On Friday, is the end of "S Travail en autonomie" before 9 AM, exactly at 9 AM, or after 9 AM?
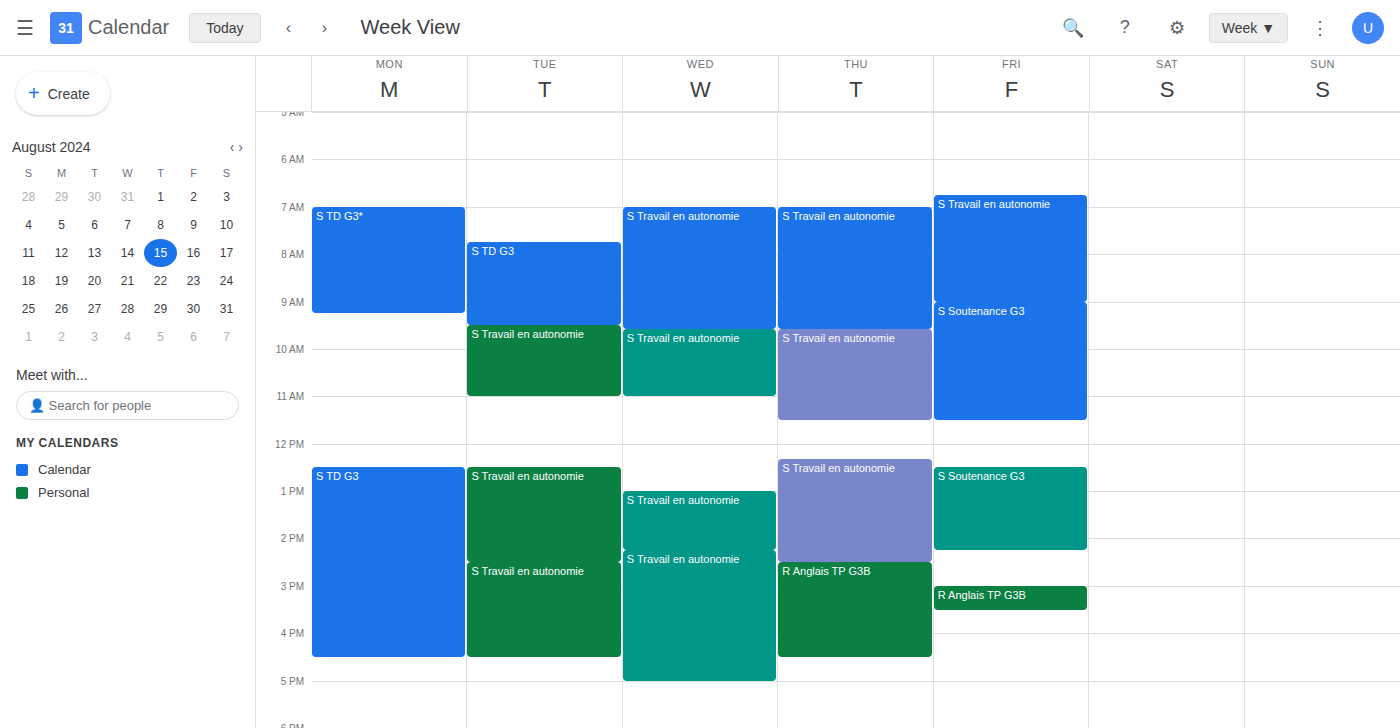
9:00 AM -- exactly at 9 AM, on the 9 AM line.